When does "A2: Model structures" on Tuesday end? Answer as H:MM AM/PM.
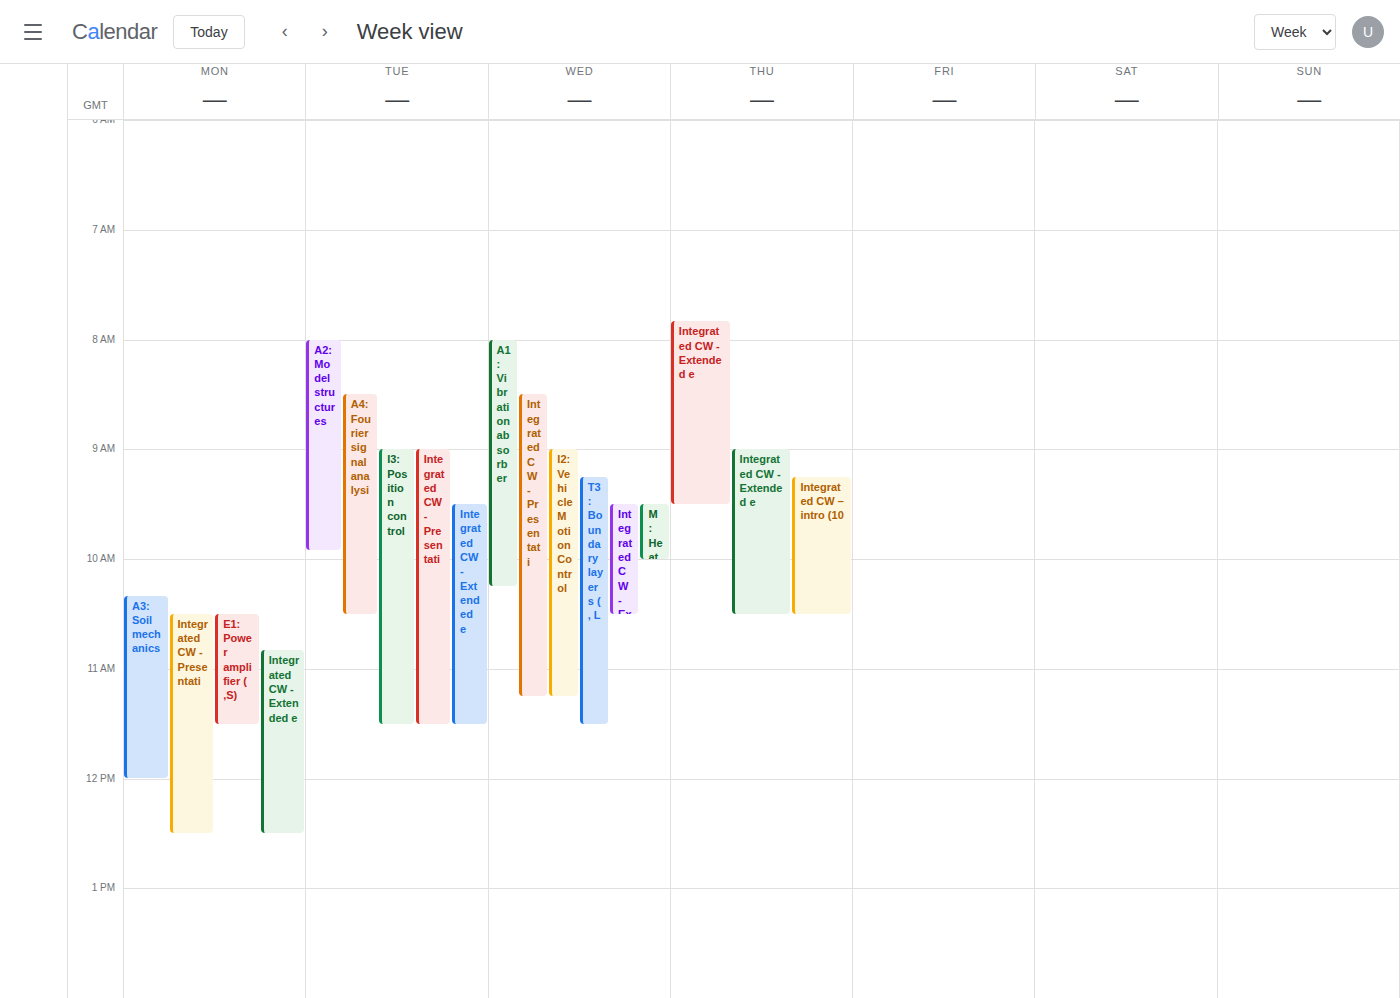
9:55 AM